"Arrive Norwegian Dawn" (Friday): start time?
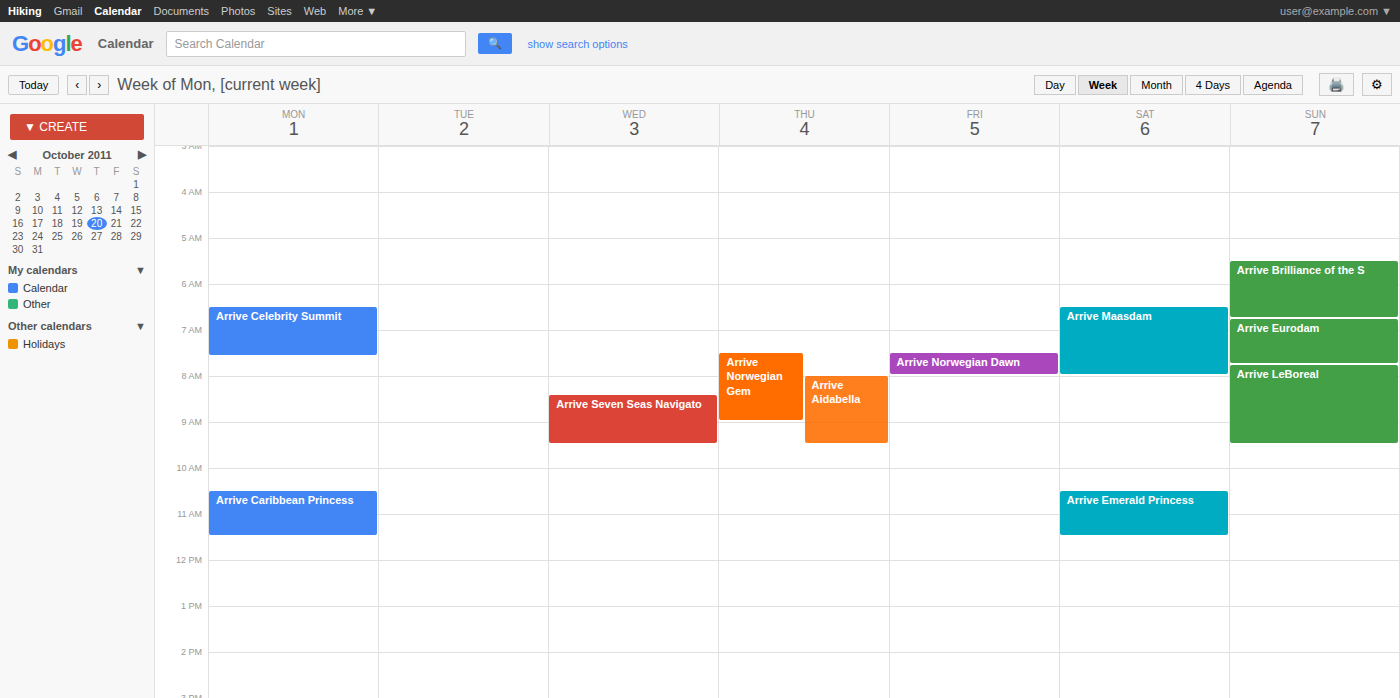
7:30 AM